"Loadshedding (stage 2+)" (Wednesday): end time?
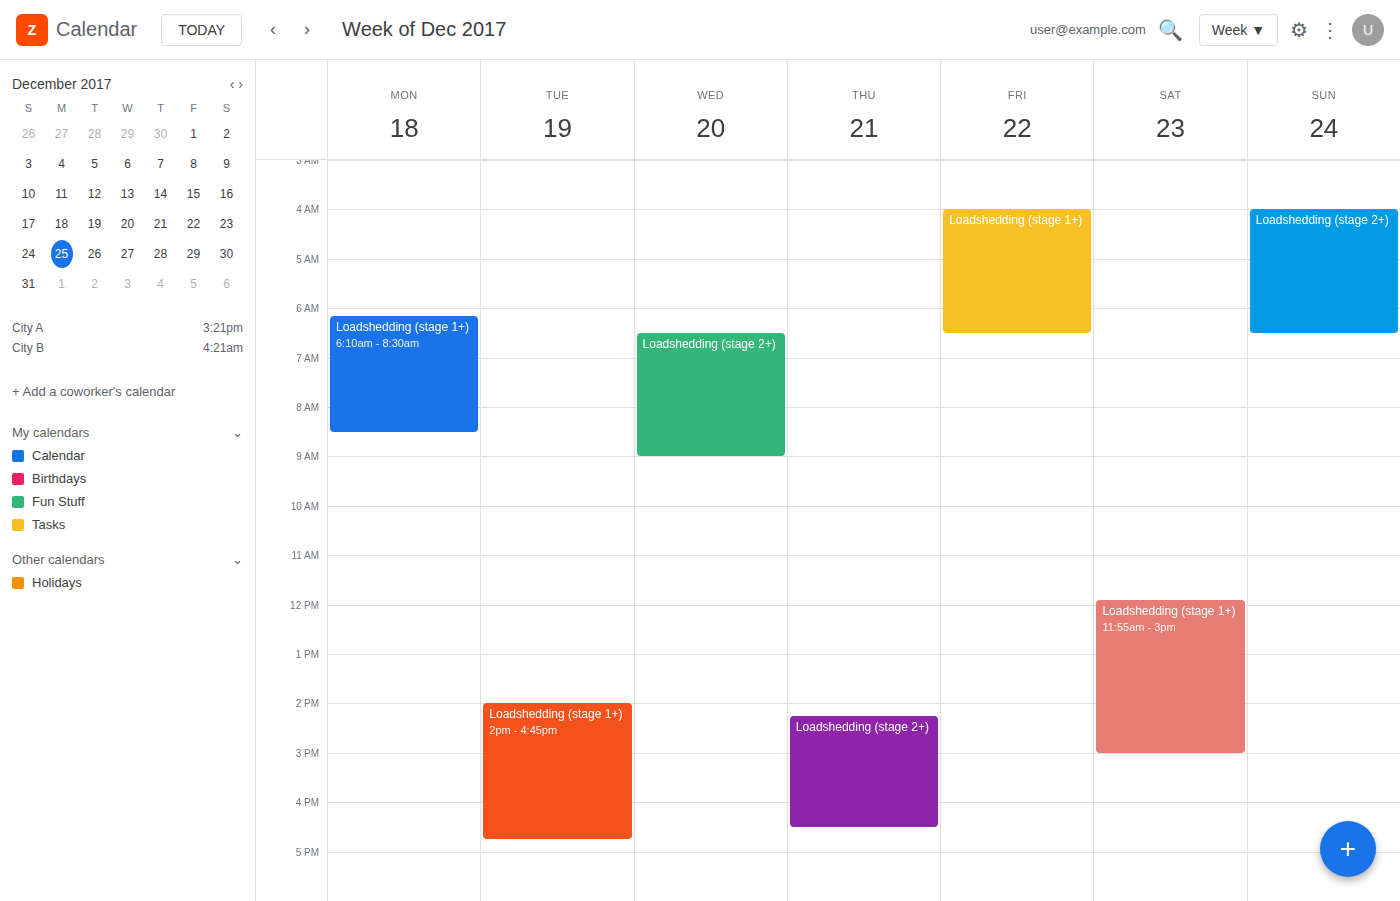
9:00 AM